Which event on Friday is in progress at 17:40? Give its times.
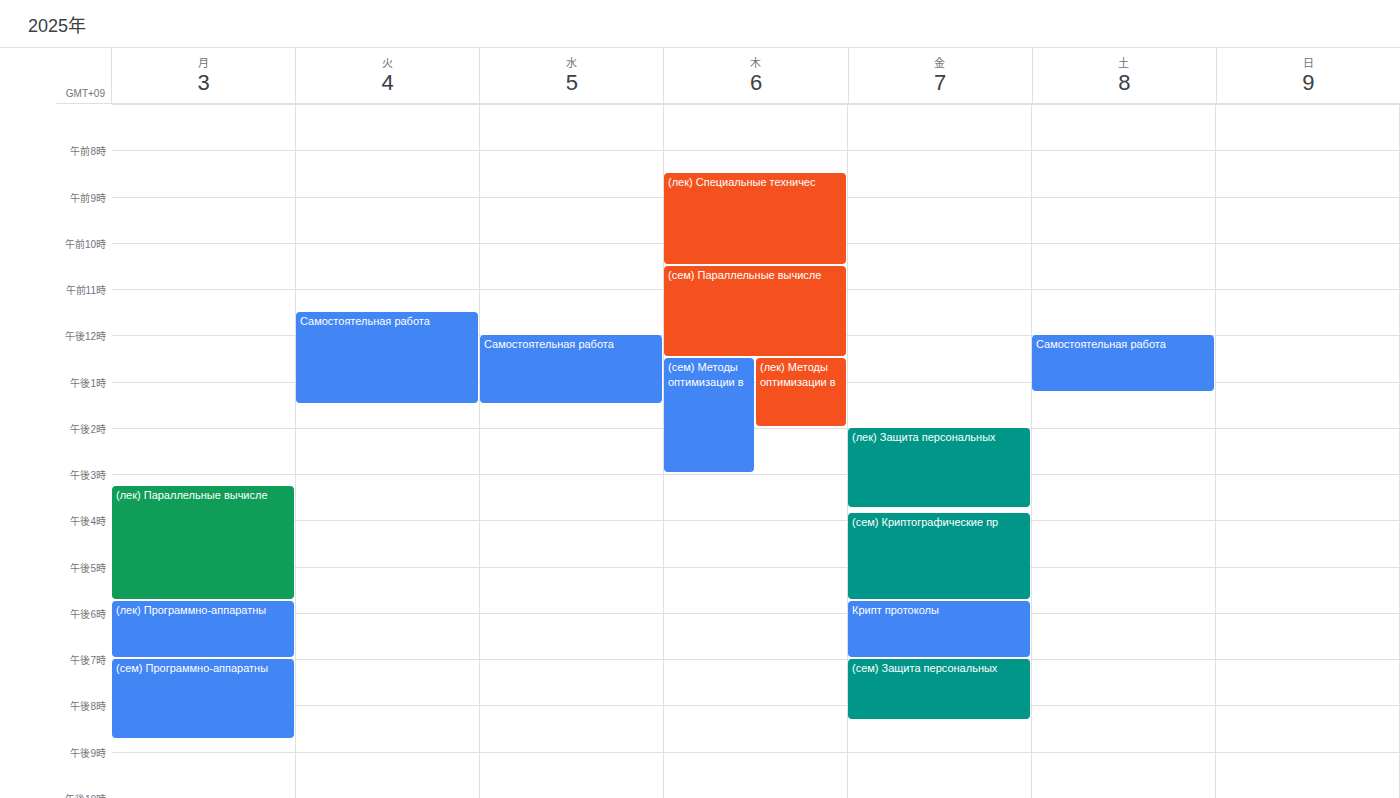
"(сем) Криптографические пр", 15:50 to 17:45